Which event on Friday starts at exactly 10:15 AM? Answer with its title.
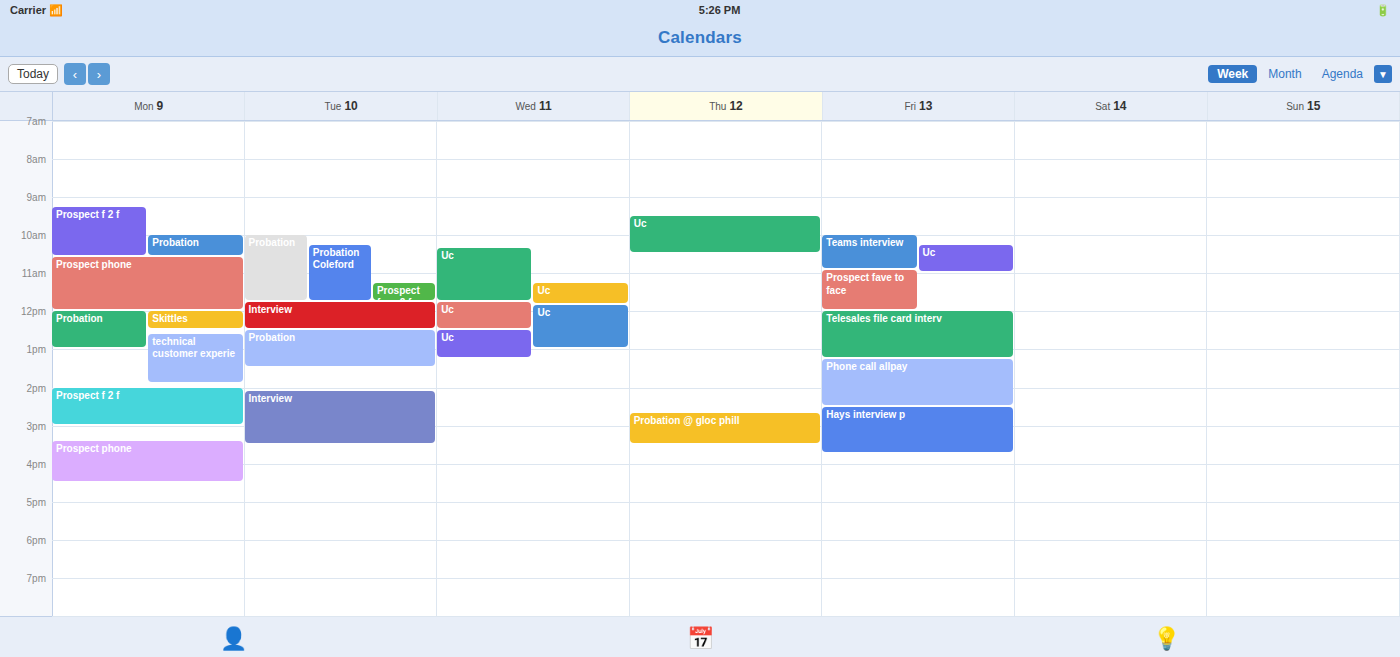
"Uc"